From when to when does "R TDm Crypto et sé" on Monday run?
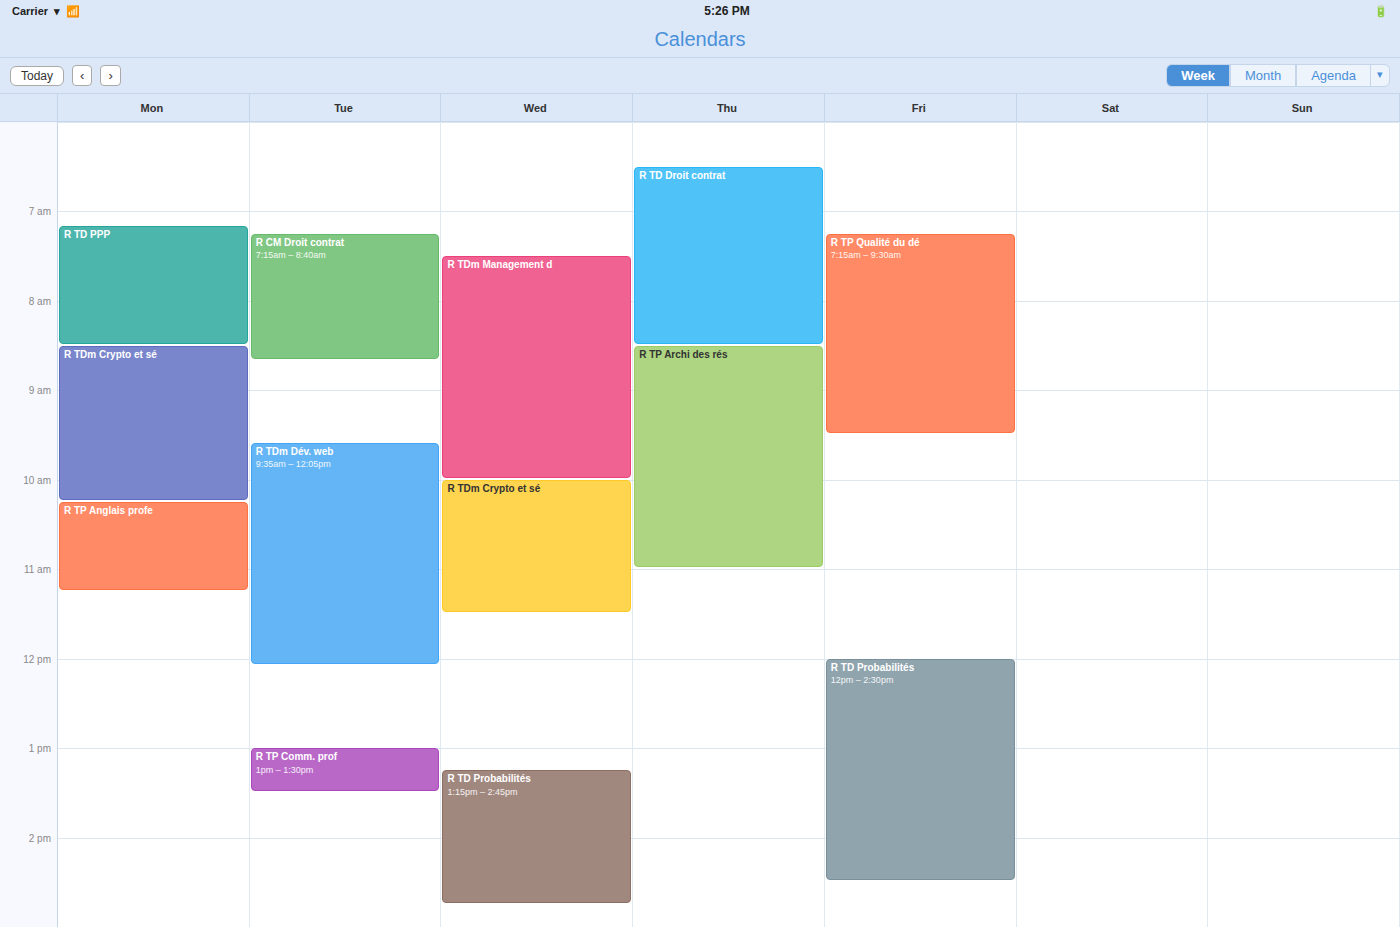
8:30 AM to 10:15 AM